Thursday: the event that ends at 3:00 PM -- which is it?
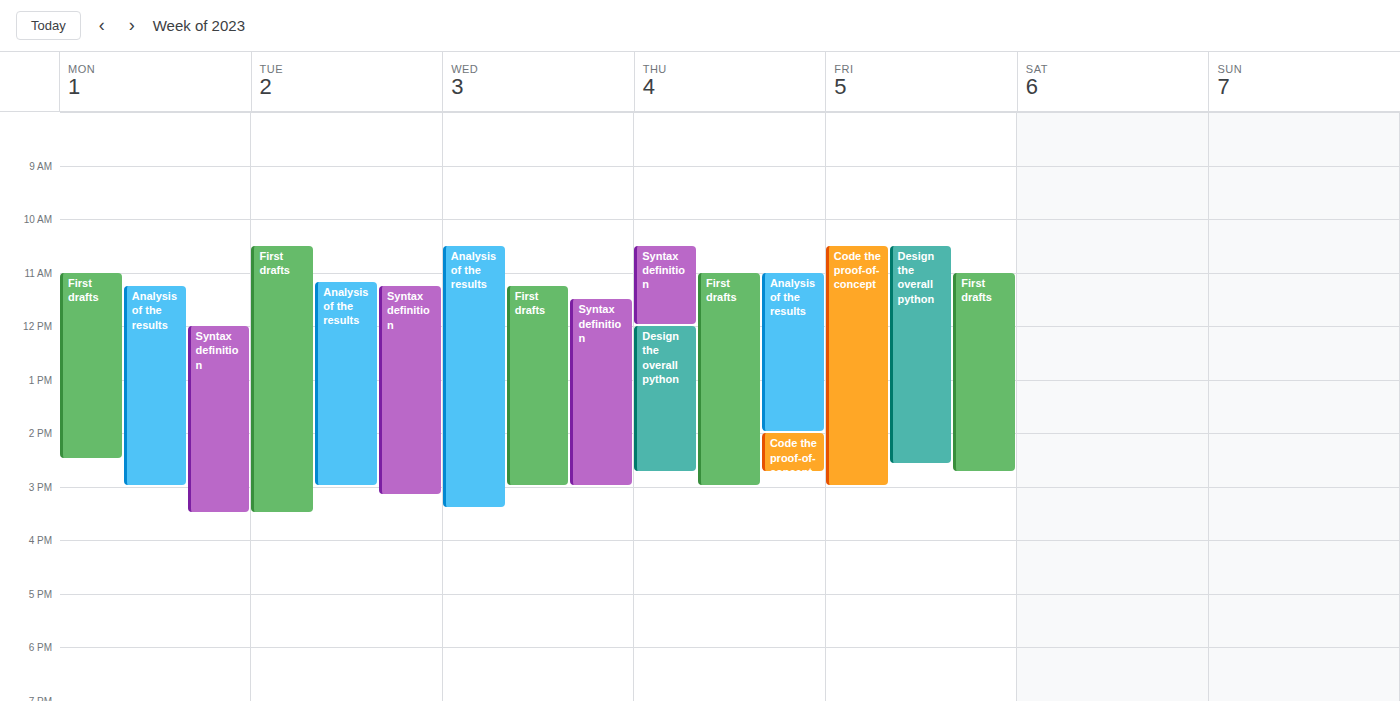
"First drafts"